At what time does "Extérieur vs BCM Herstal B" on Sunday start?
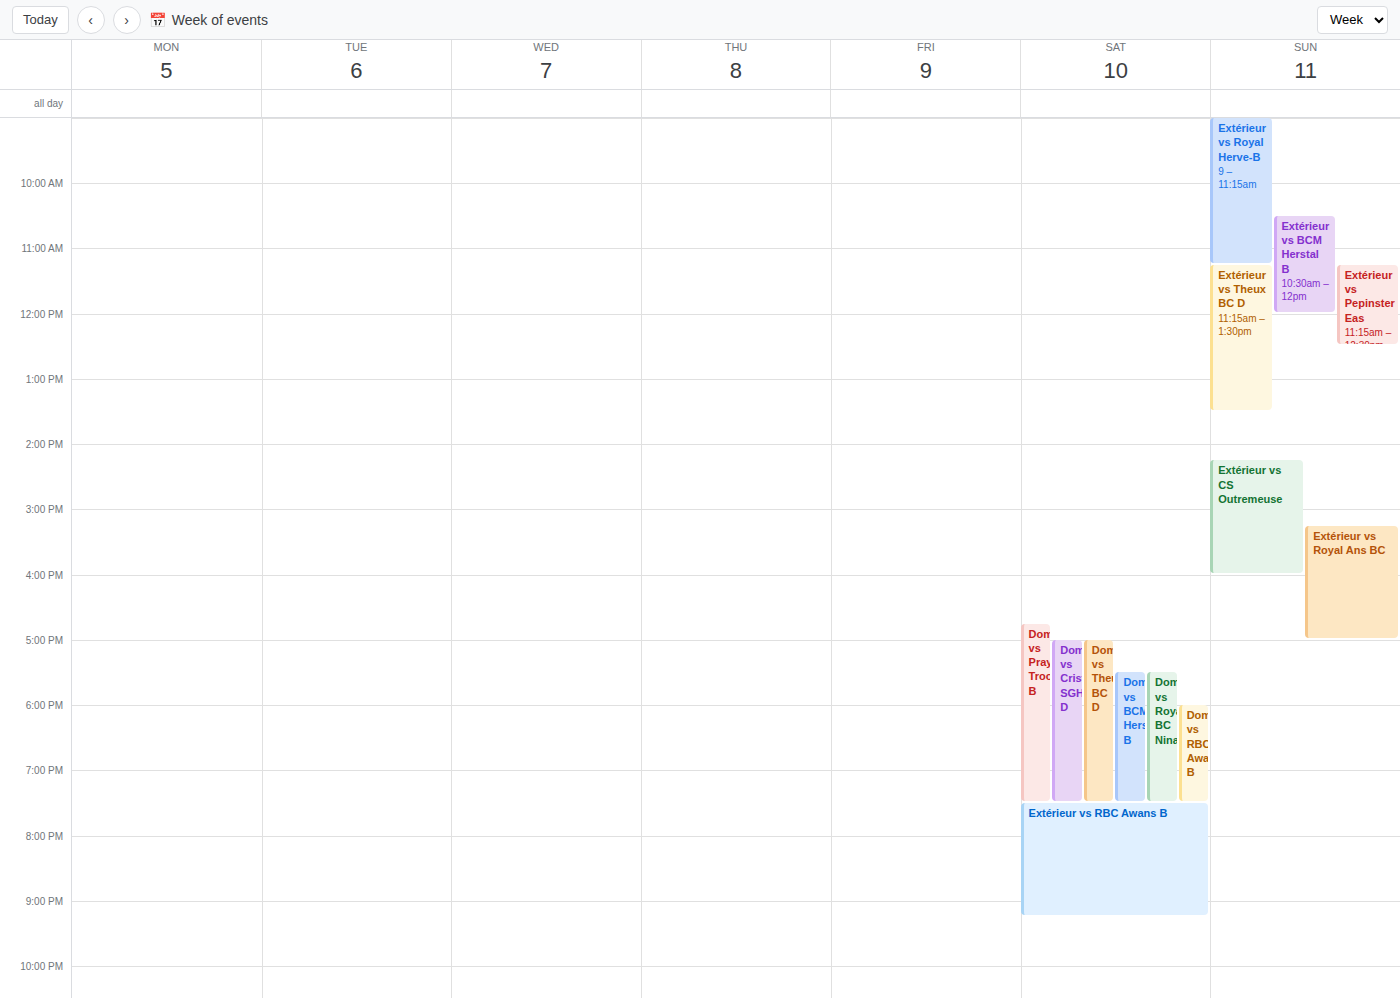
10:30 AM